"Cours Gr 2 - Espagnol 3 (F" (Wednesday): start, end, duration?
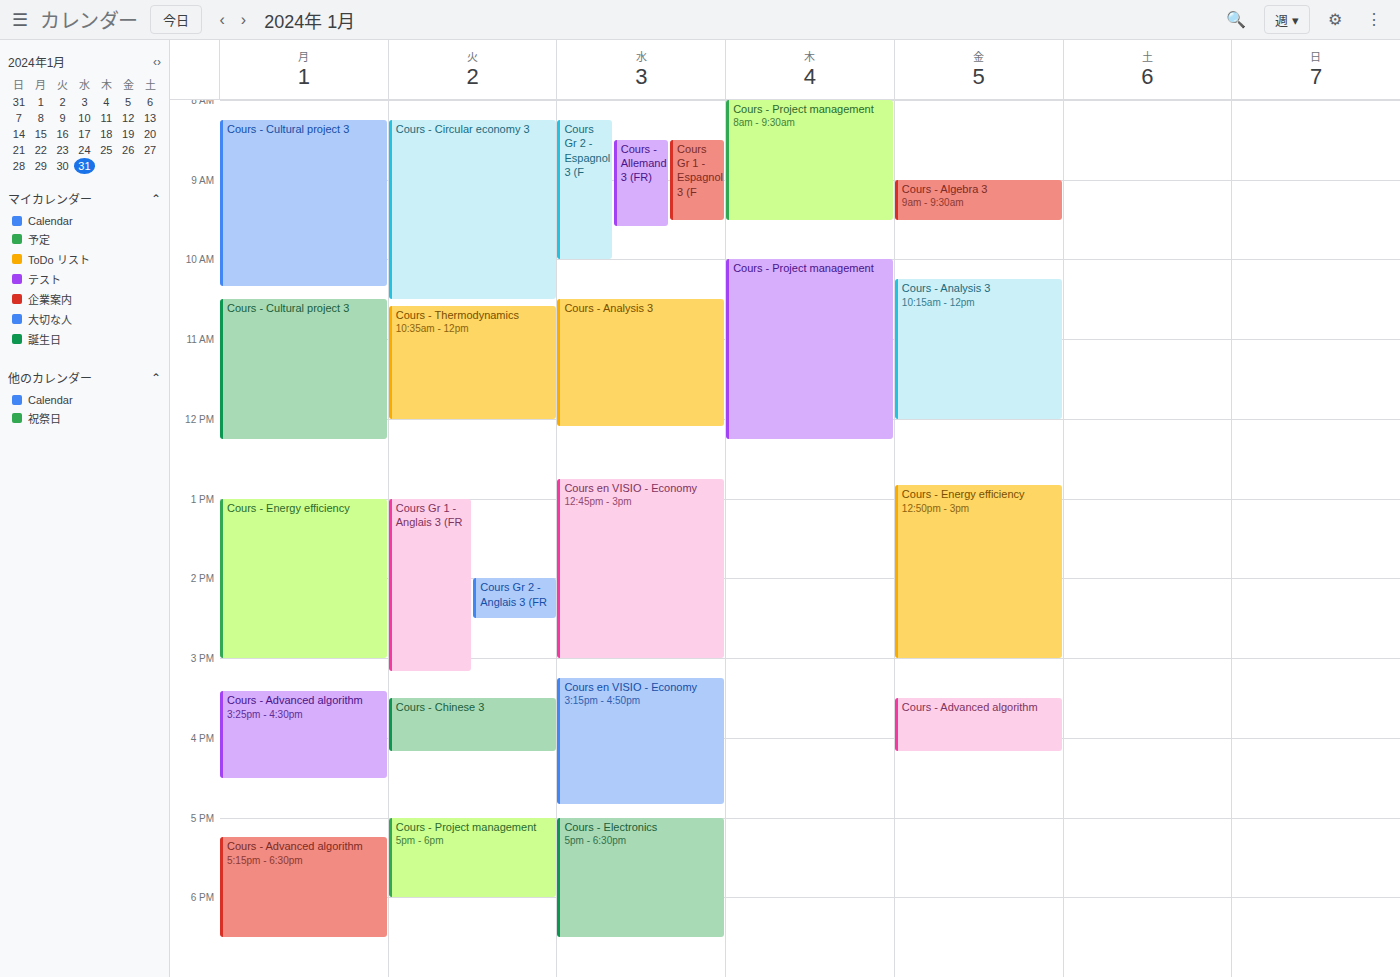
08:15 to 10:00, 1 hour 45 minutes